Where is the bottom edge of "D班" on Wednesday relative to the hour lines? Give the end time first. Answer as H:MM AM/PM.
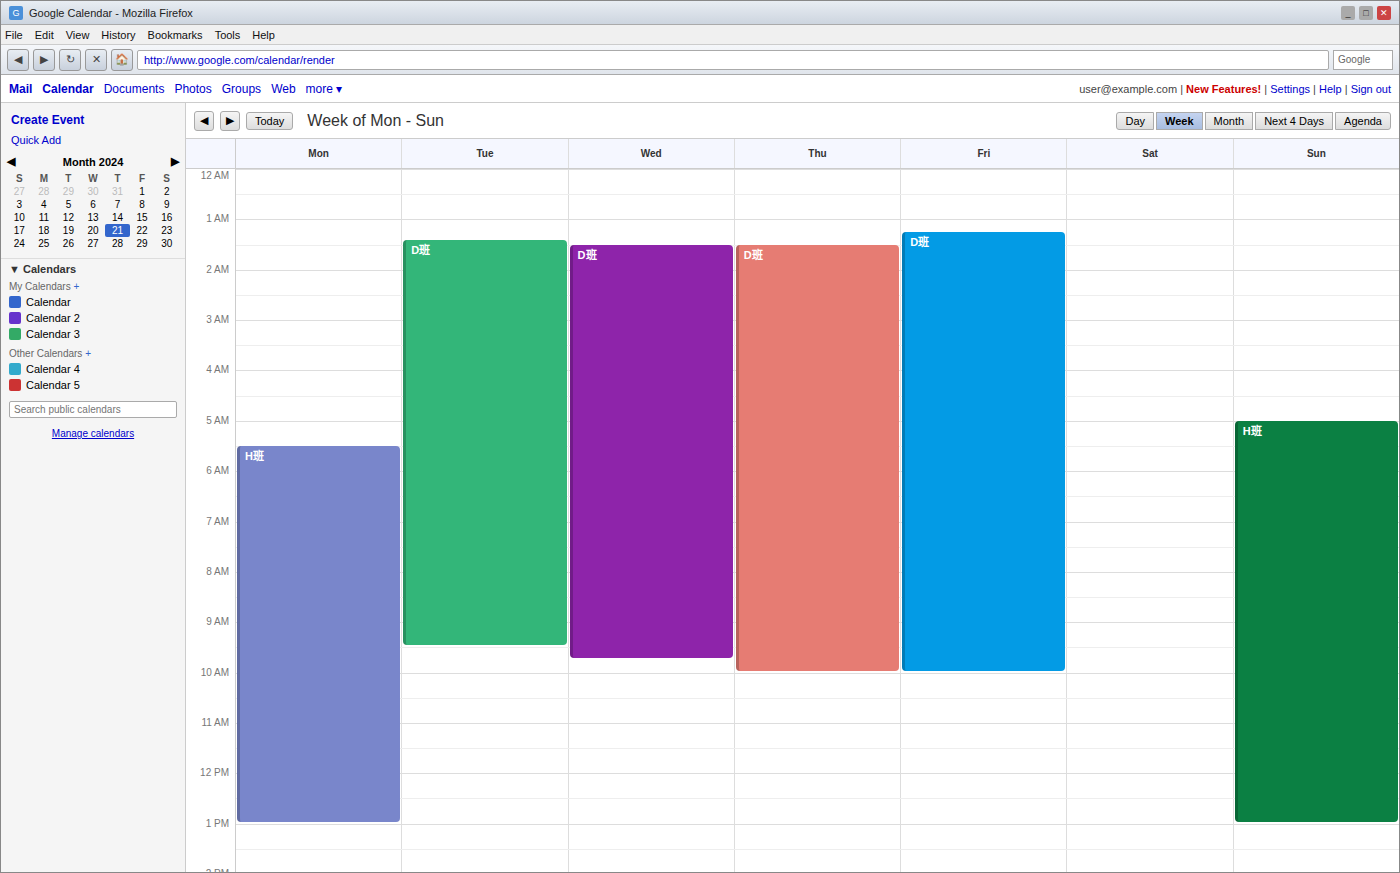
9:45 AM -- neither: three quarters of the way from the 9 AM line to the 10 AM line.